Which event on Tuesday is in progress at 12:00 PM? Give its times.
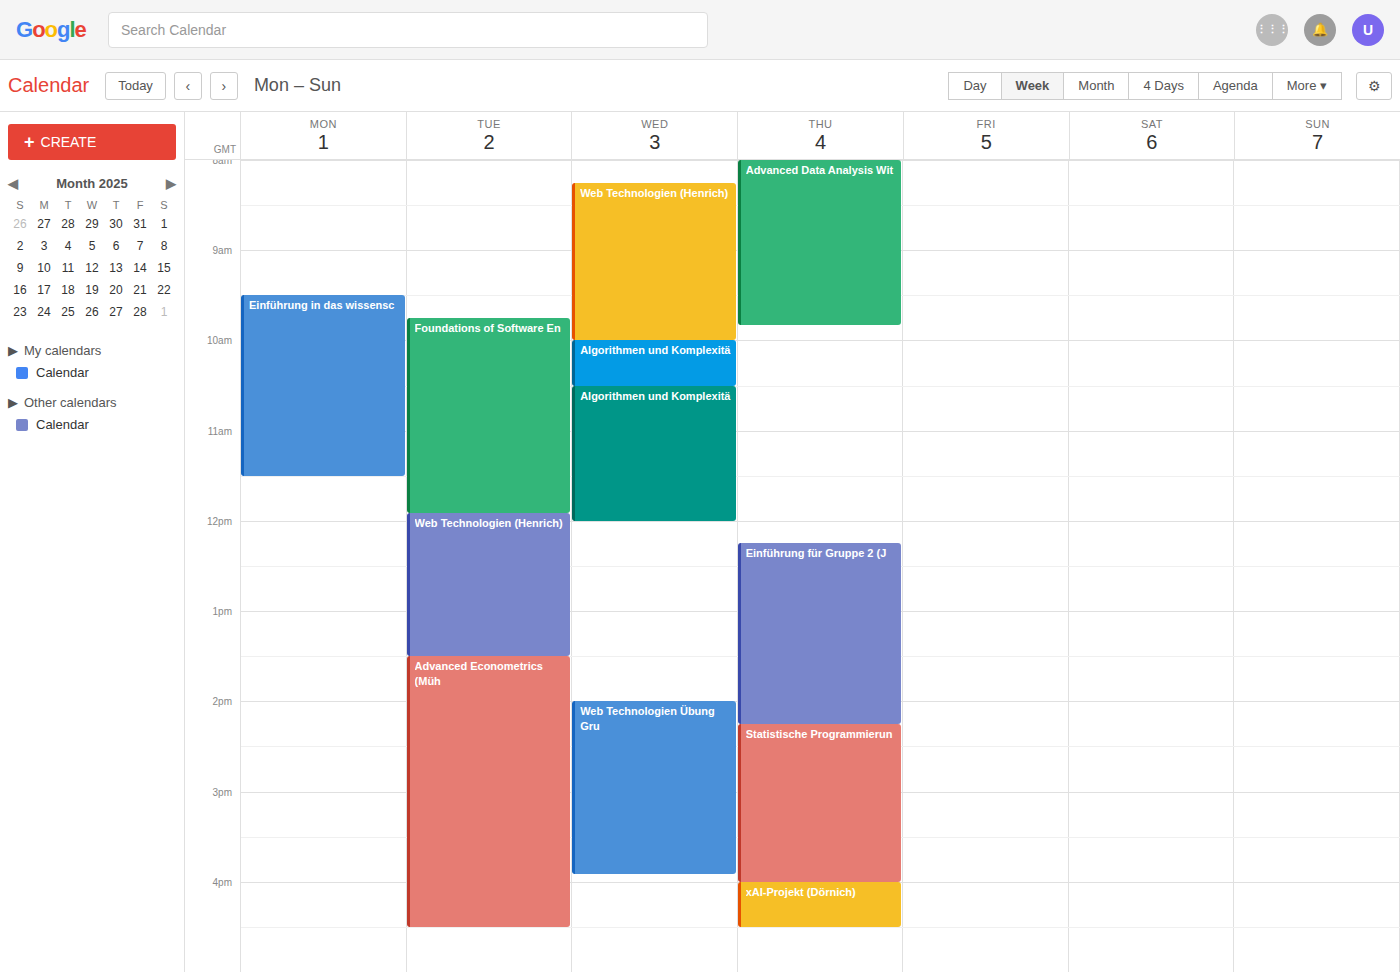
"Web Technologien (Henrich)", 11:55 AM to 1:30 PM